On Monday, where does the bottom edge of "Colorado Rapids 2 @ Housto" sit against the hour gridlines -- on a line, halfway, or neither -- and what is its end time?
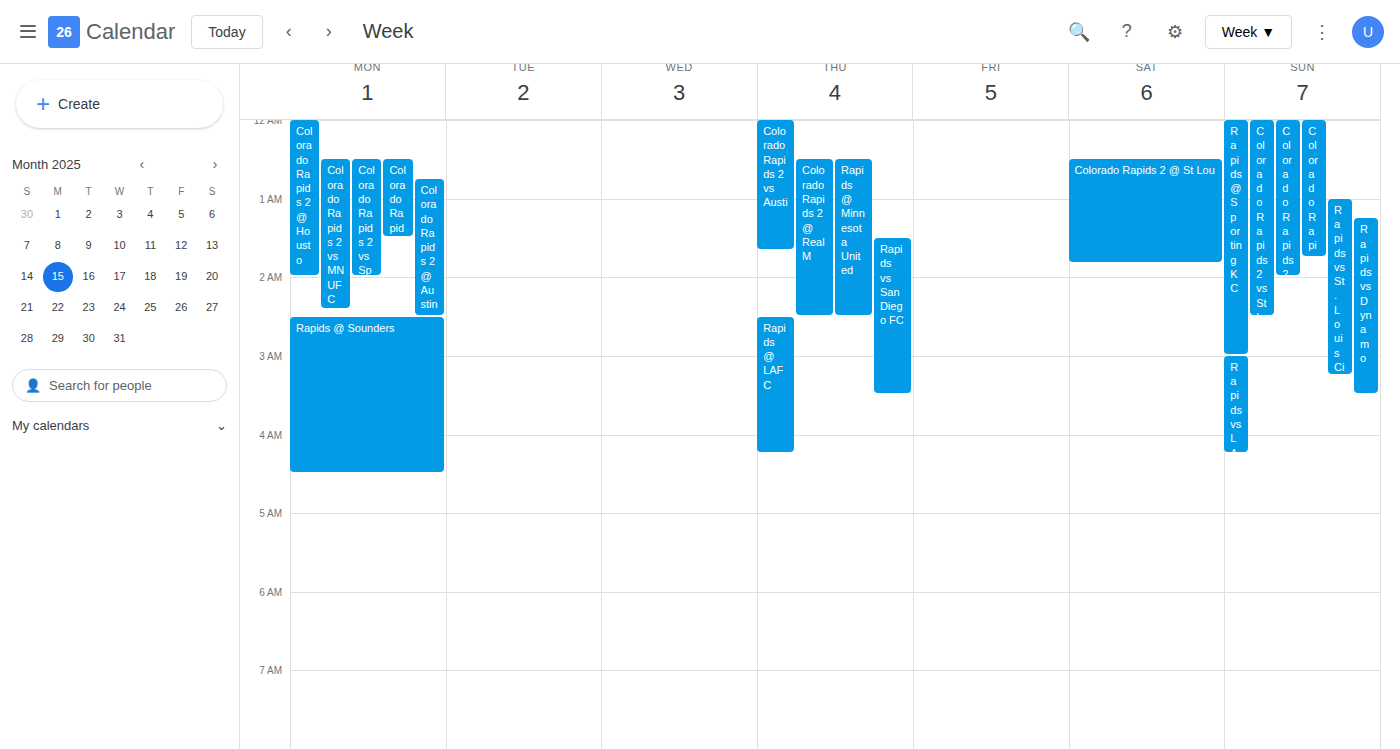
2:00 AM -- exactly on the 2 AM line.